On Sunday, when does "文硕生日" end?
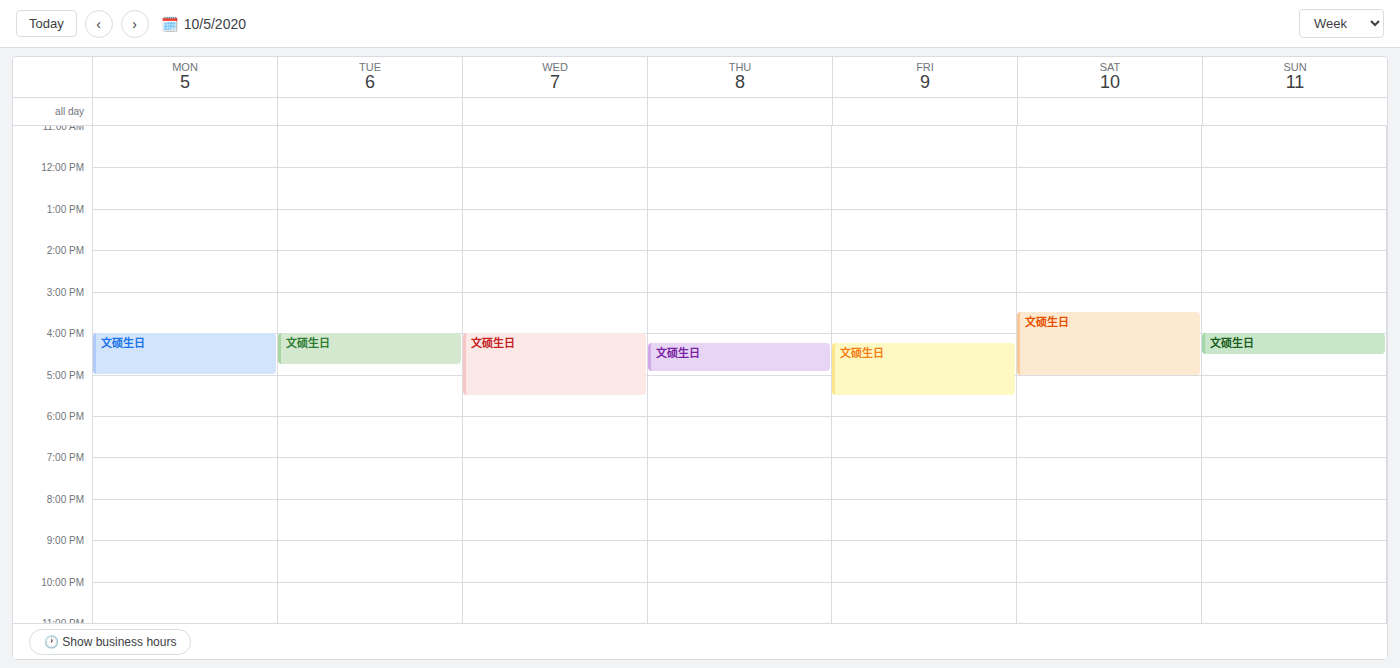
4:30 PM